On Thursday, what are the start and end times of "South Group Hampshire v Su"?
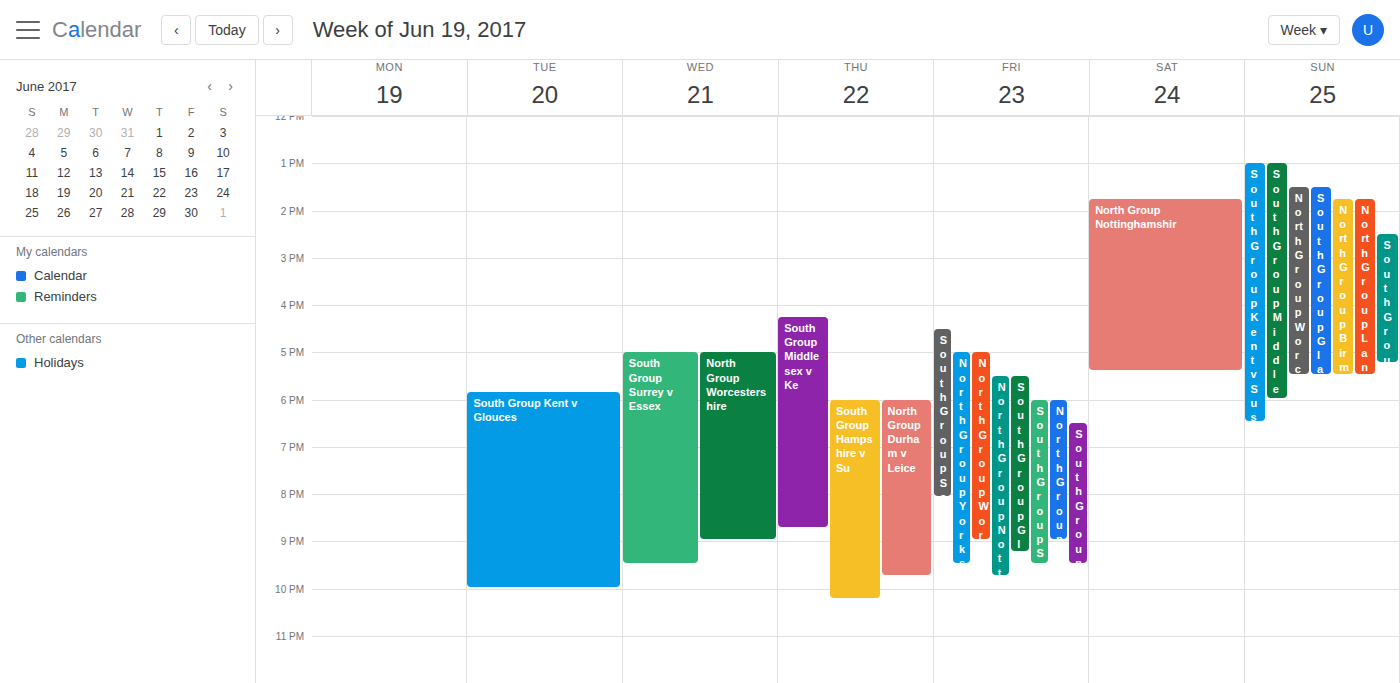
6:00 PM to 10:15 PM